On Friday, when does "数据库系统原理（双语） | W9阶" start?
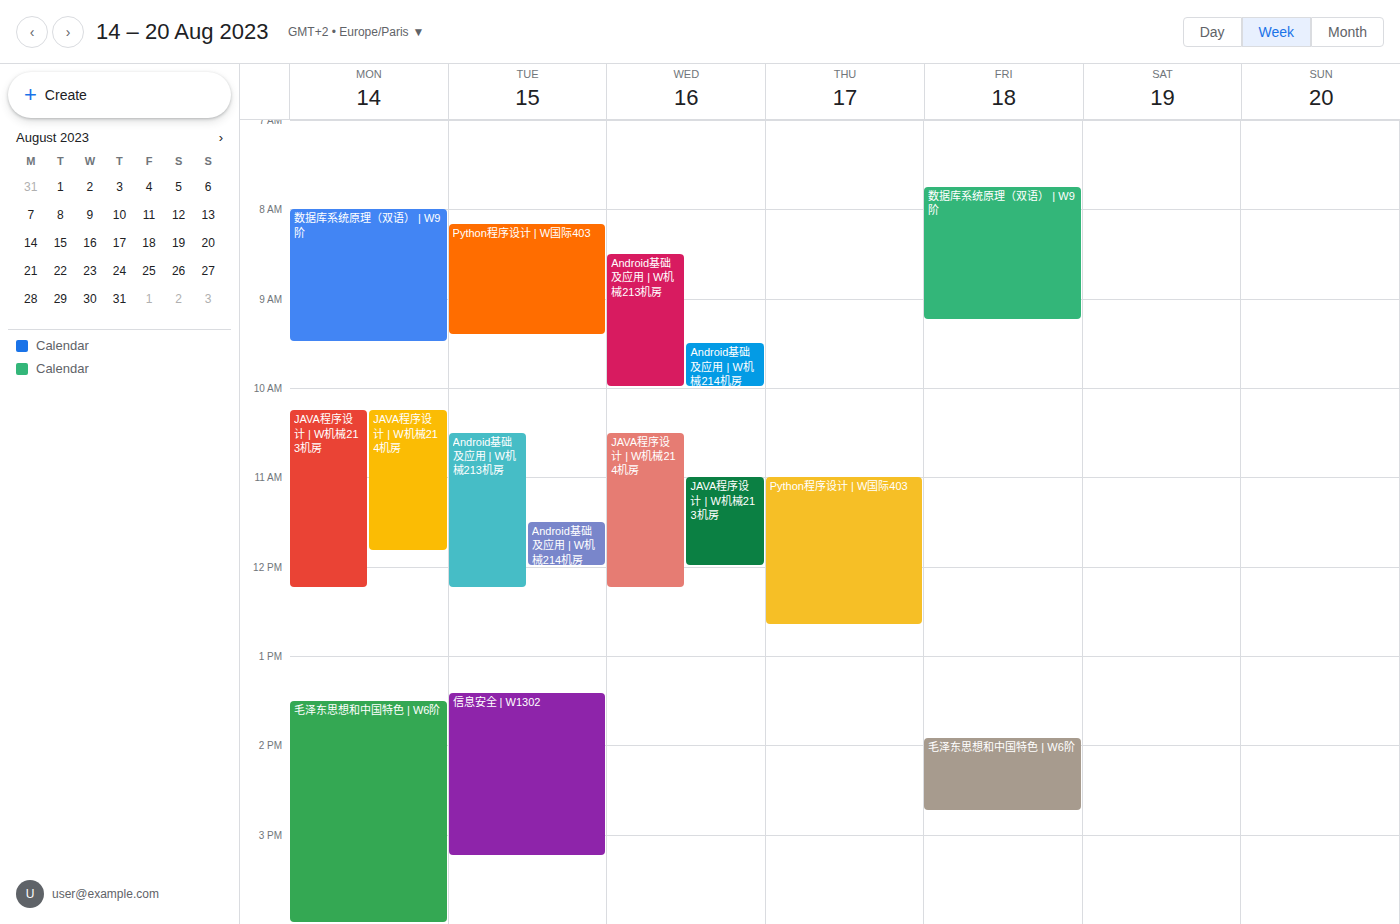
7:45 AM